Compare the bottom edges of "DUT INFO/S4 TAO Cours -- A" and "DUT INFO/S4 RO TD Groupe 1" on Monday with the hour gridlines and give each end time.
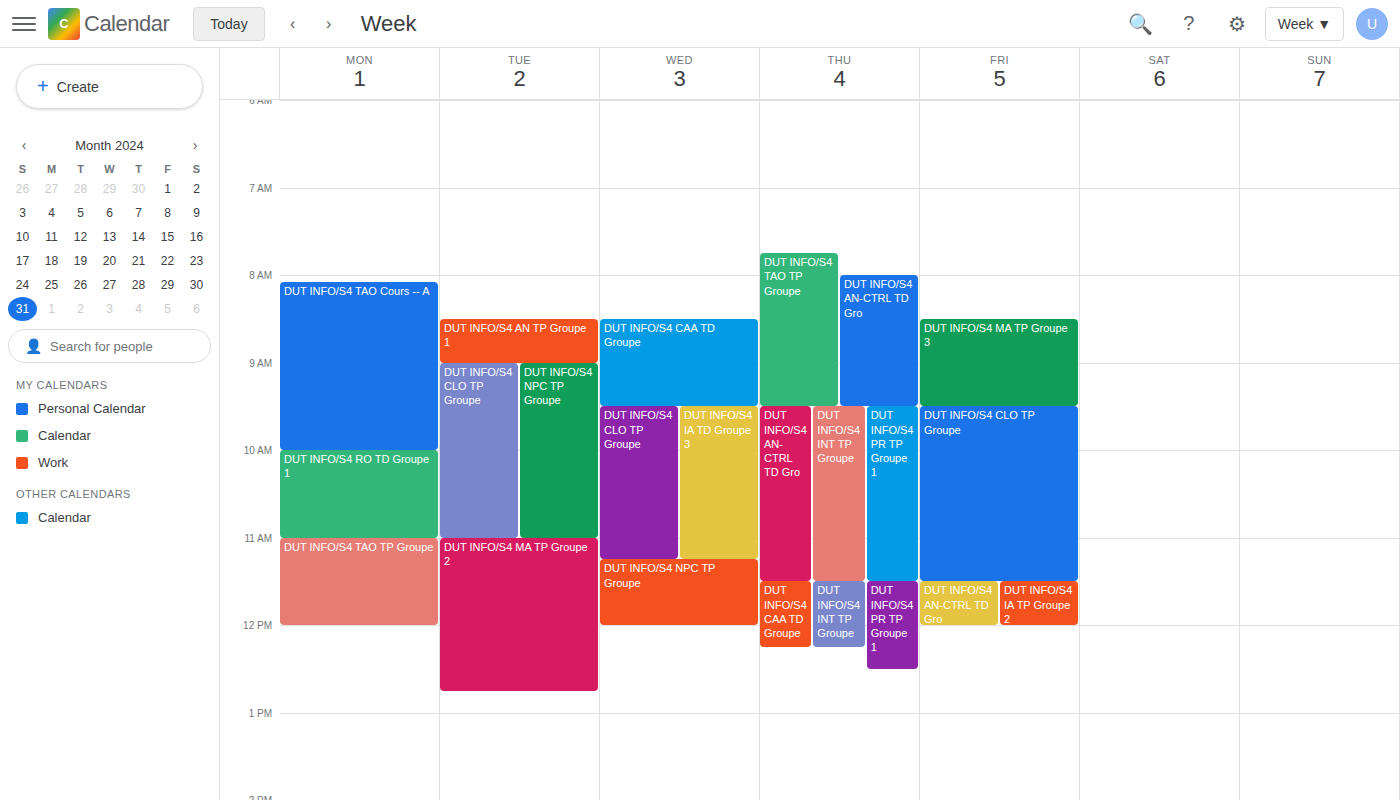
"DUT INFO/S4 TAO Cours -- A": 10:00 AM, exactly on the 10 AM line. "DUT INFO/S4 RO TD Groupe 1": 11:00 AM, exactly on the 11 AM line.